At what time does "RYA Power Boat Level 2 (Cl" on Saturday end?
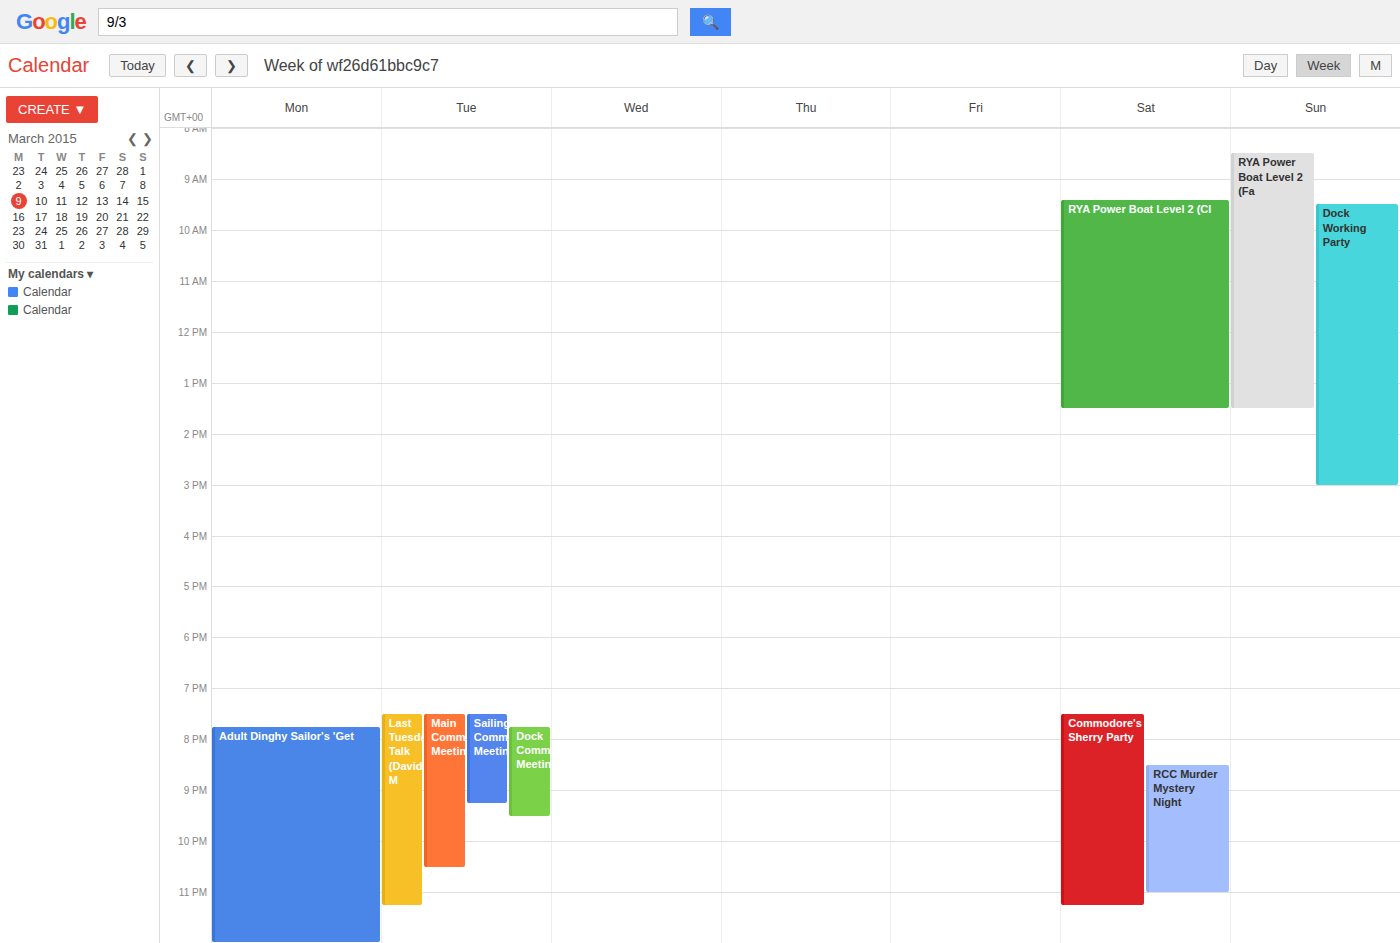
1:30 PM